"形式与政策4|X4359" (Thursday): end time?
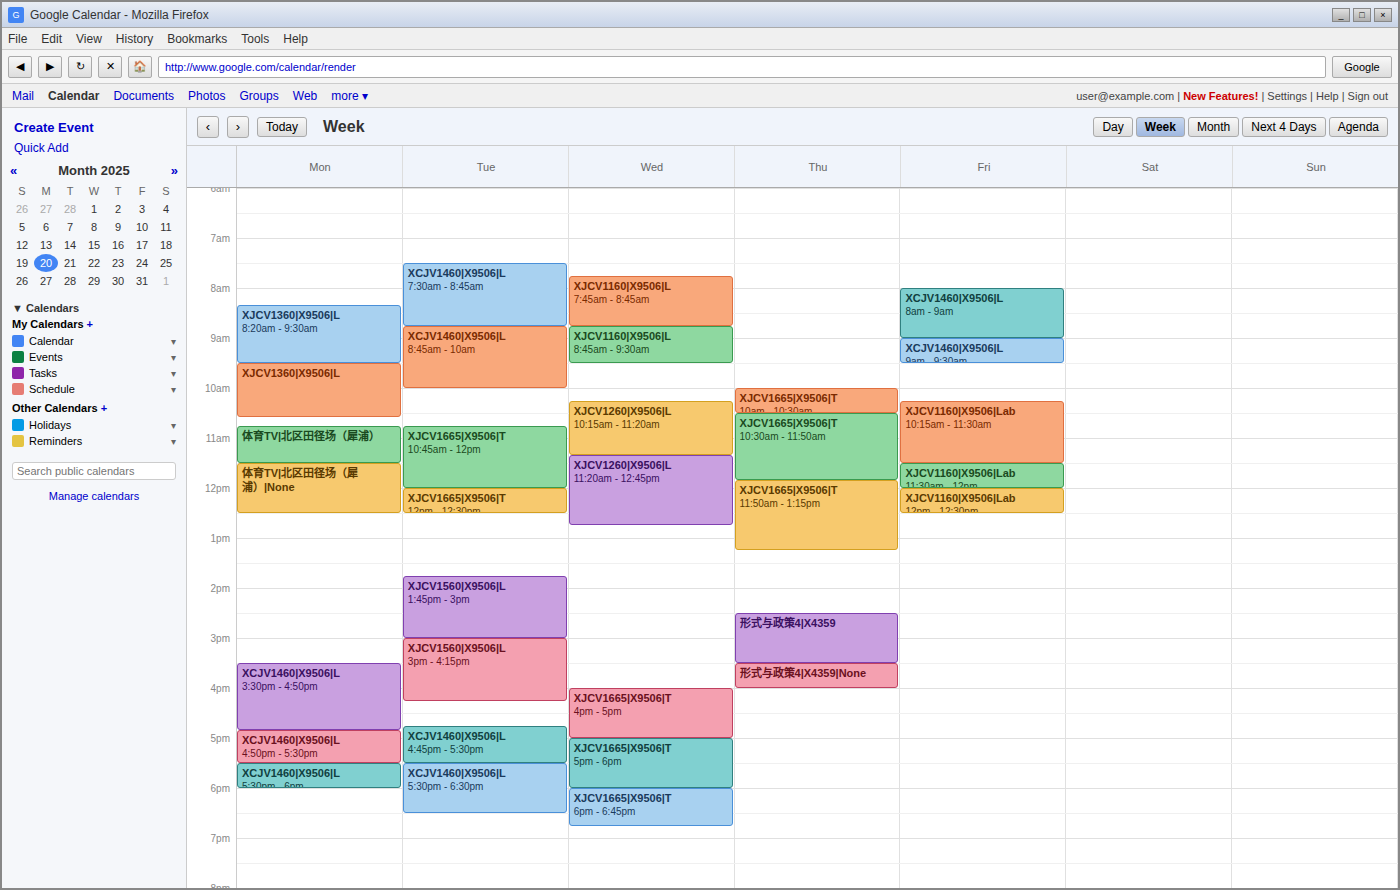
3:30 PM